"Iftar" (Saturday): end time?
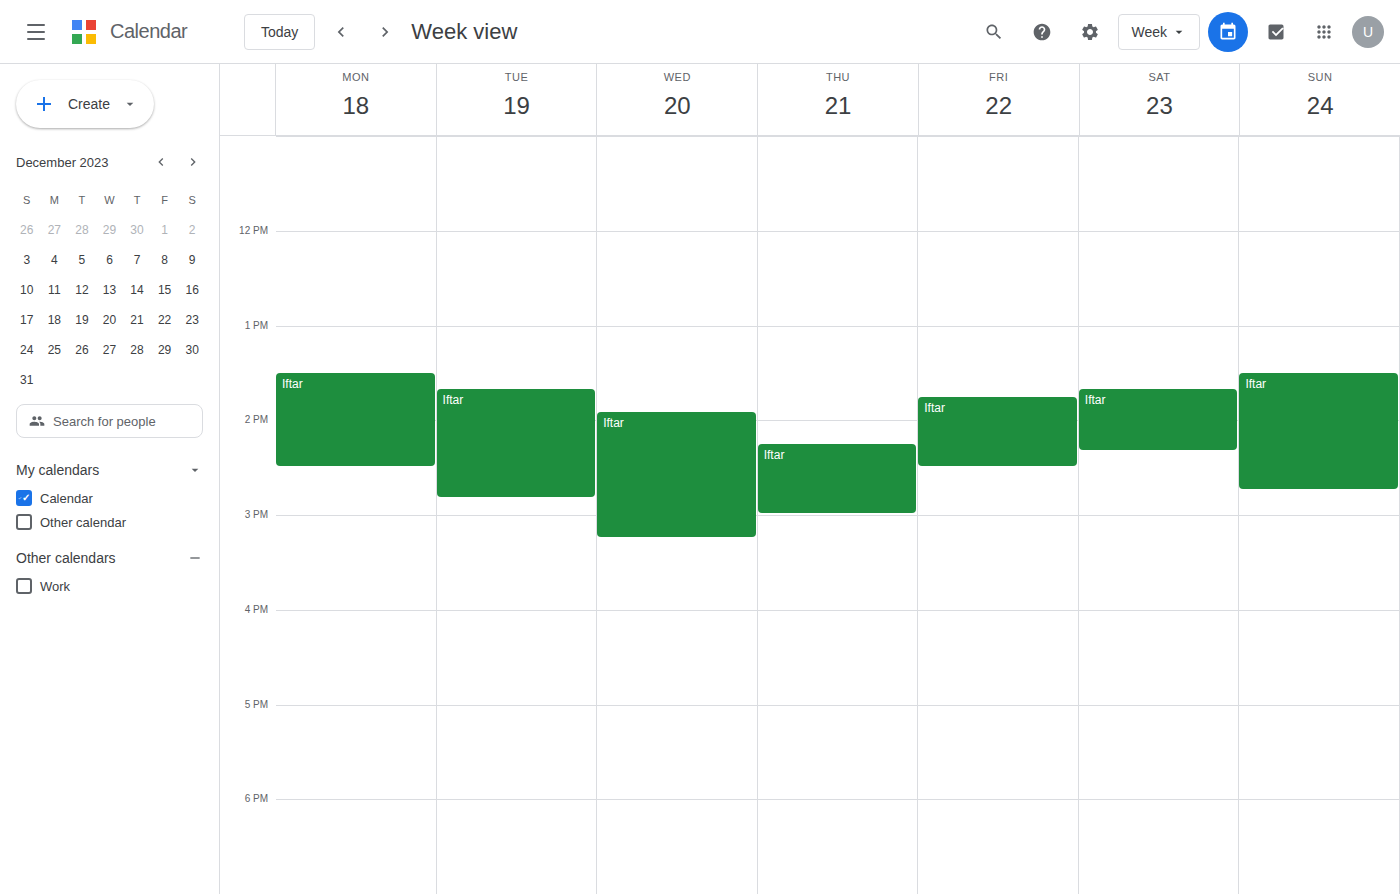
2:20 PM